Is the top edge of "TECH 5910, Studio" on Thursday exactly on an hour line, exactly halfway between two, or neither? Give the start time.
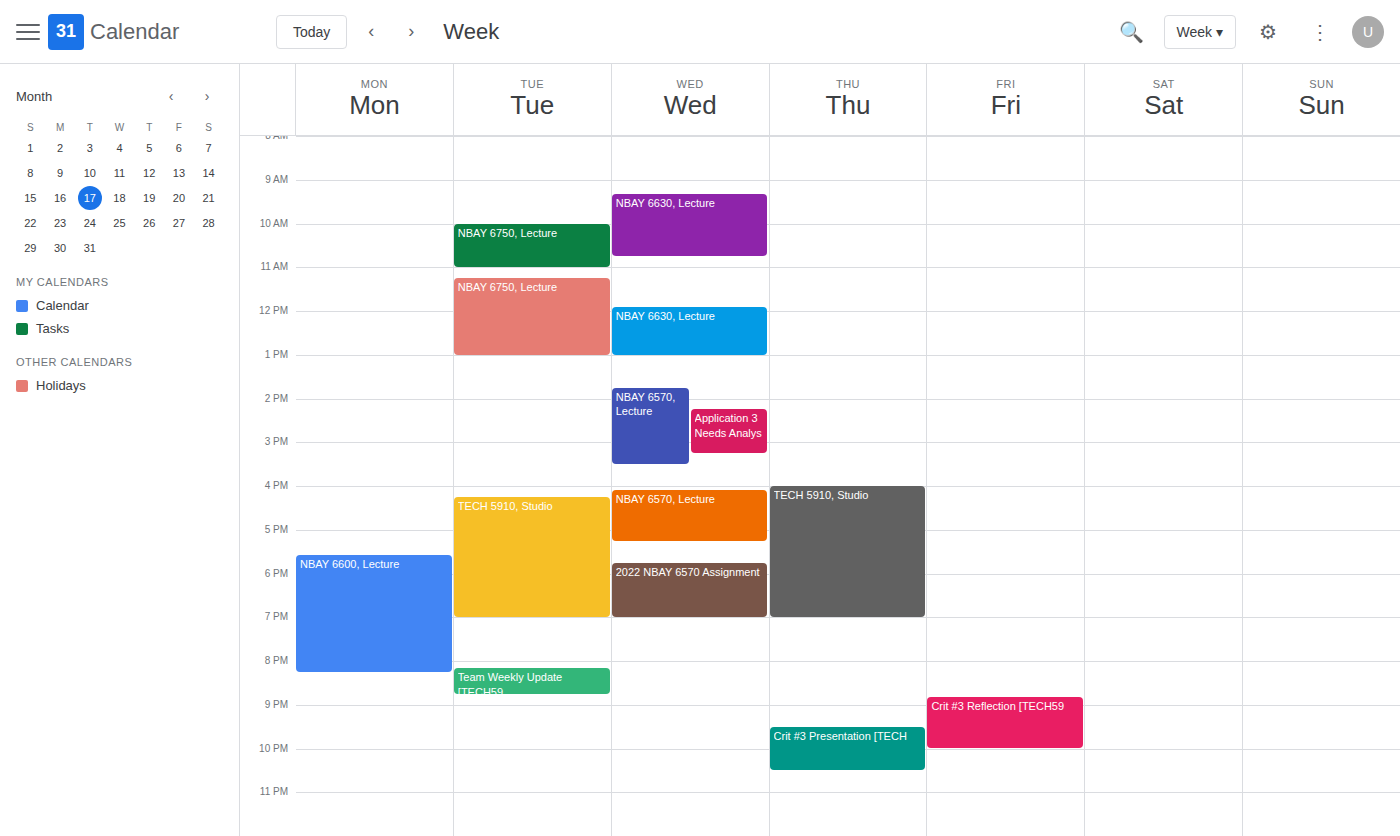
4:00 PM -- exactly on the 4 PM line.